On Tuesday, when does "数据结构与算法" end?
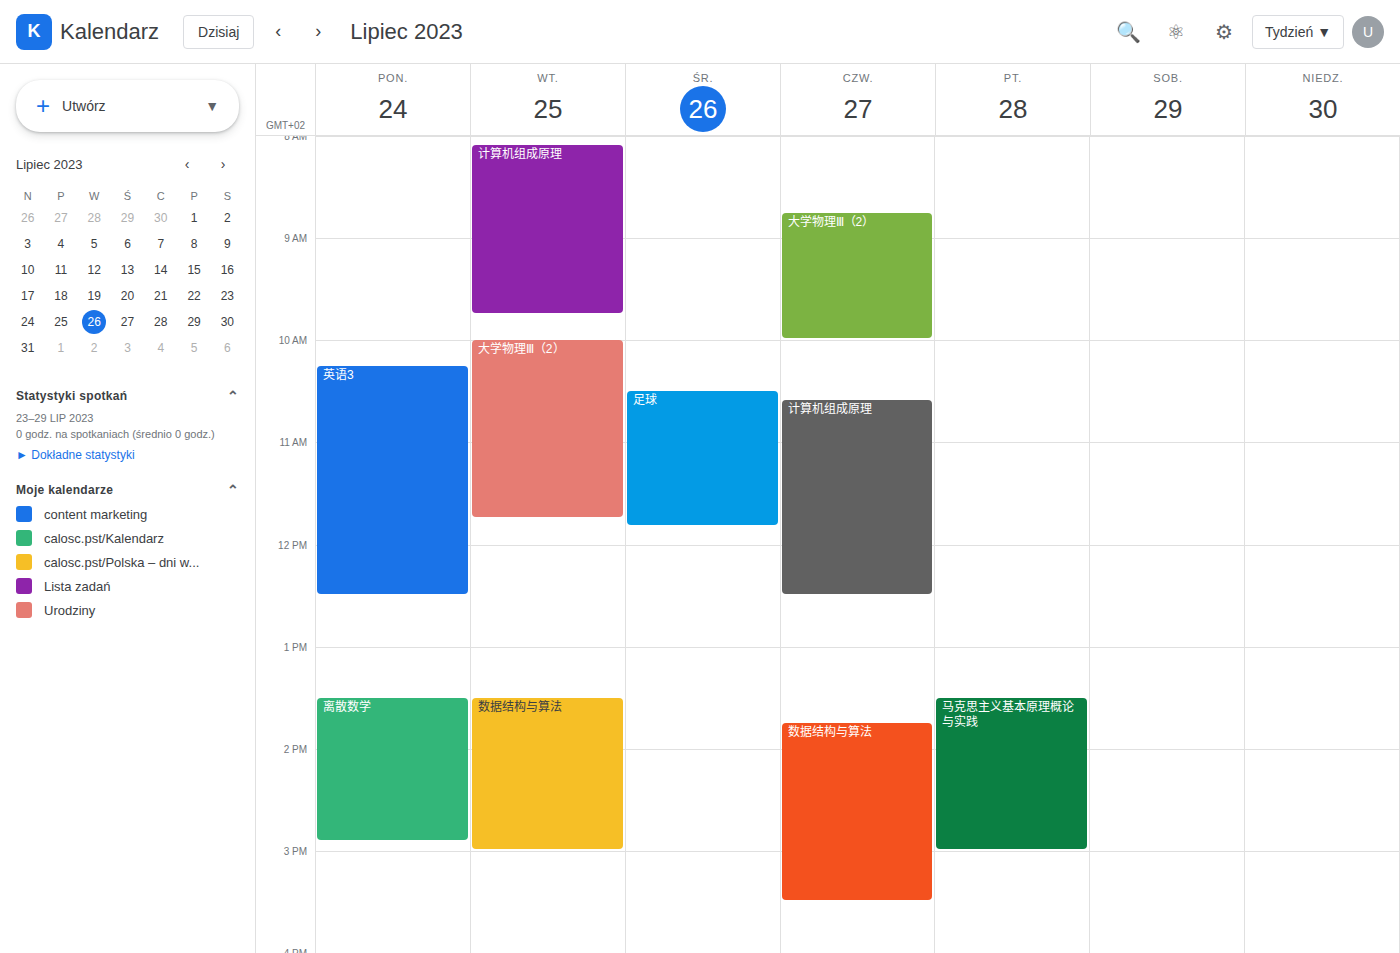
3:00 PM